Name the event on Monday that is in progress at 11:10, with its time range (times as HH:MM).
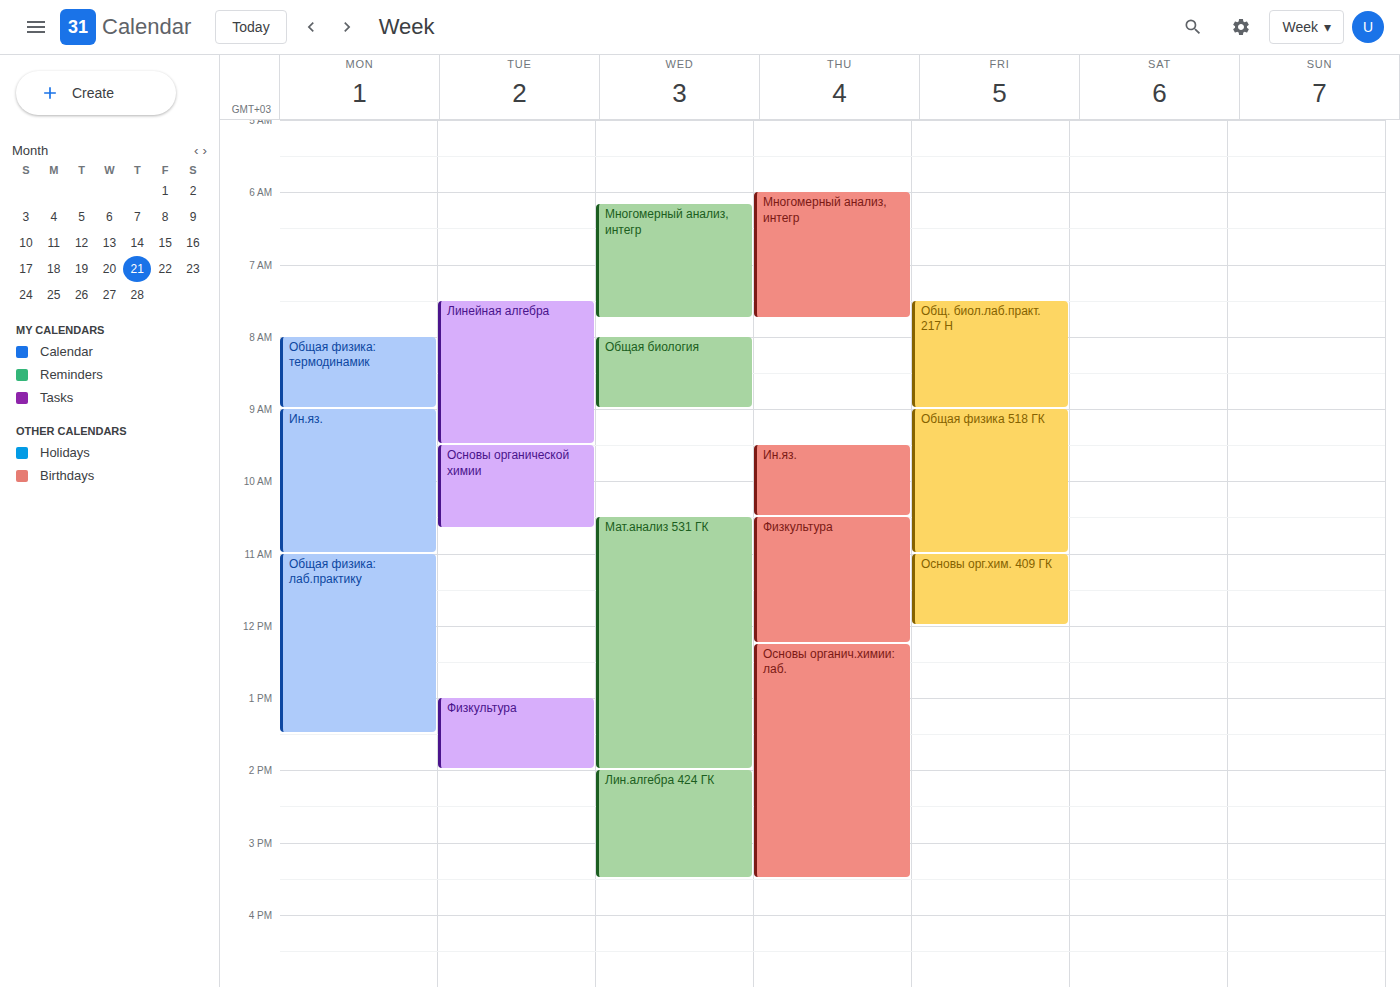
"Общая физика: лаб.практику", 11:00 to 13:30